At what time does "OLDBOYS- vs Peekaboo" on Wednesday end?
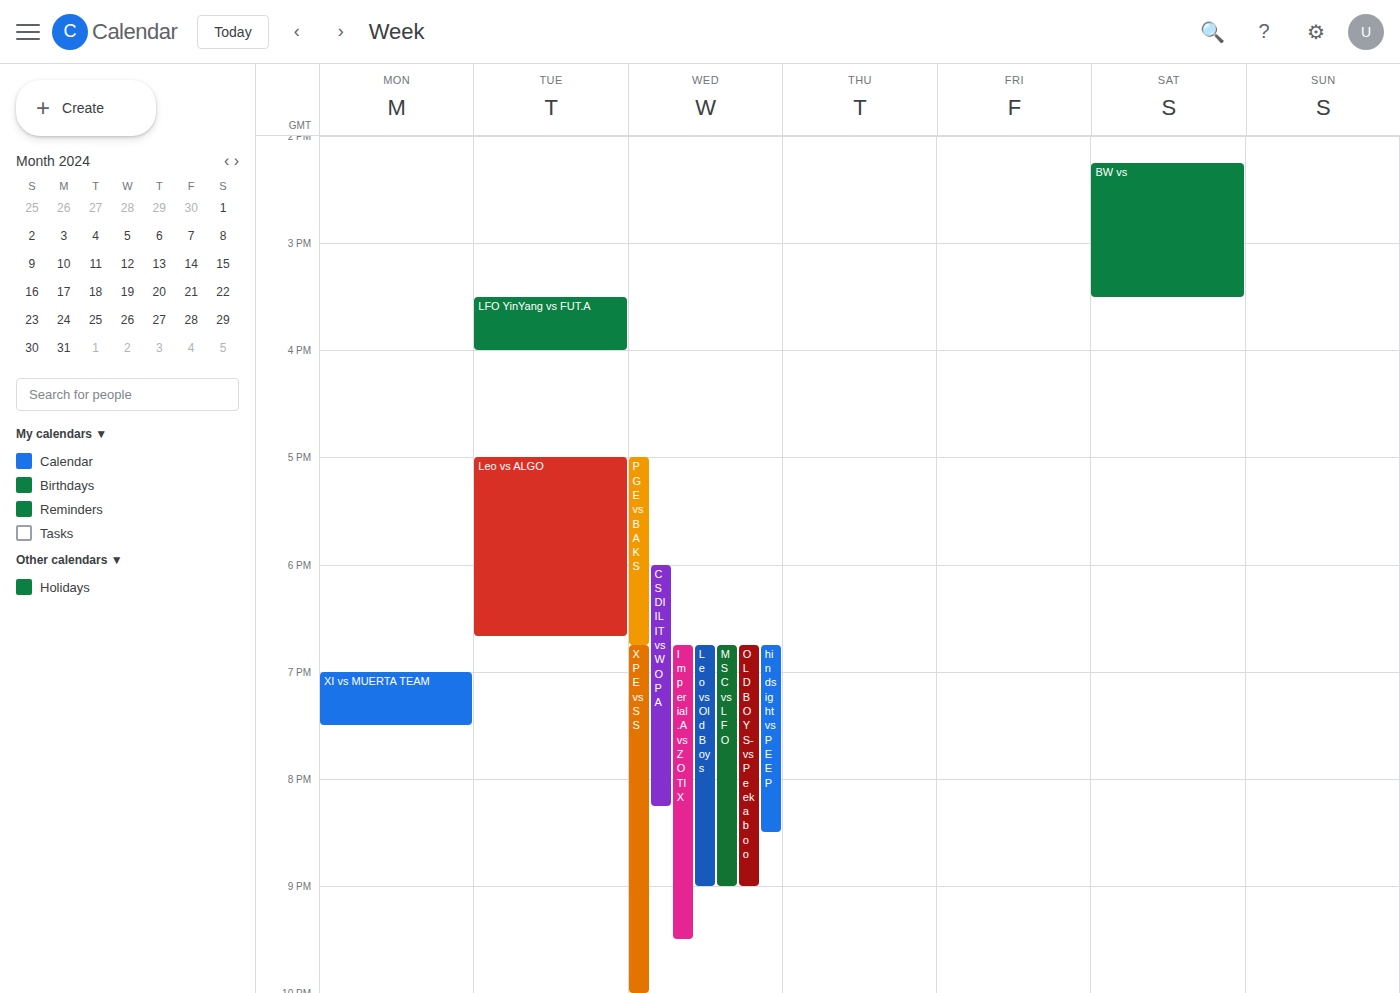
9:00 PM